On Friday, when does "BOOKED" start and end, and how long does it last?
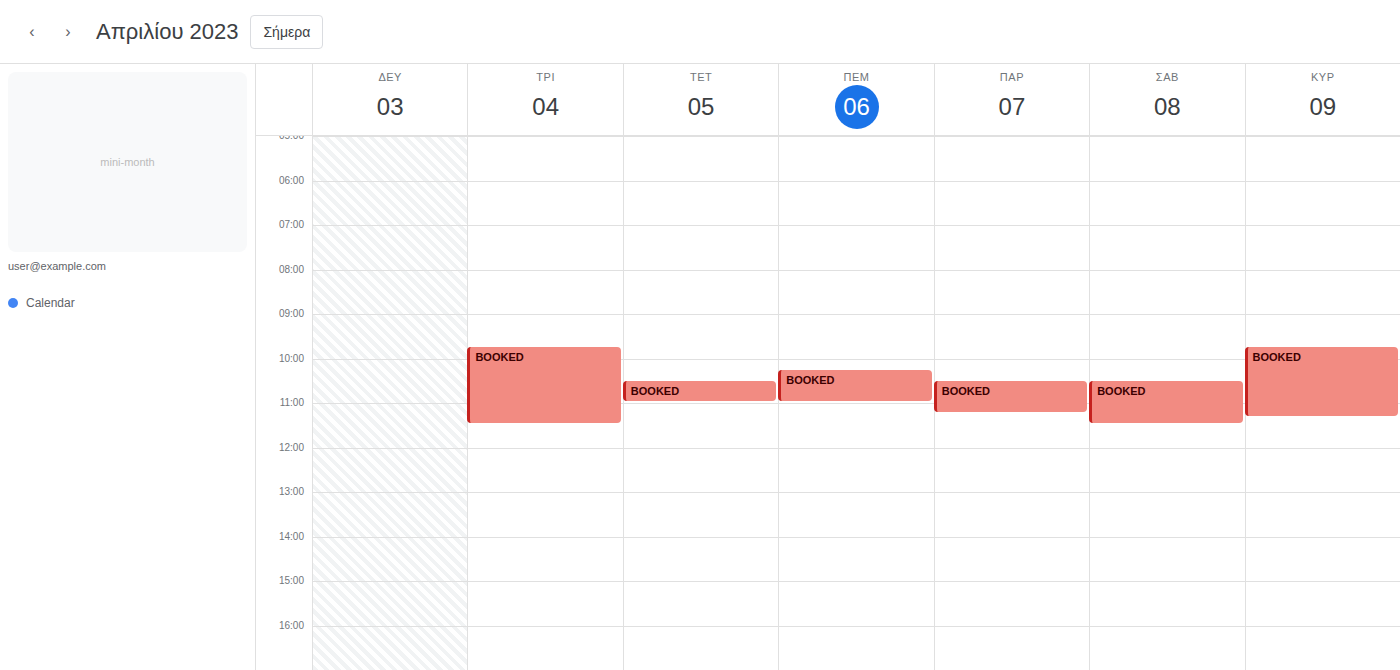
10:30 AM to 11:15 AM, 45 minutes